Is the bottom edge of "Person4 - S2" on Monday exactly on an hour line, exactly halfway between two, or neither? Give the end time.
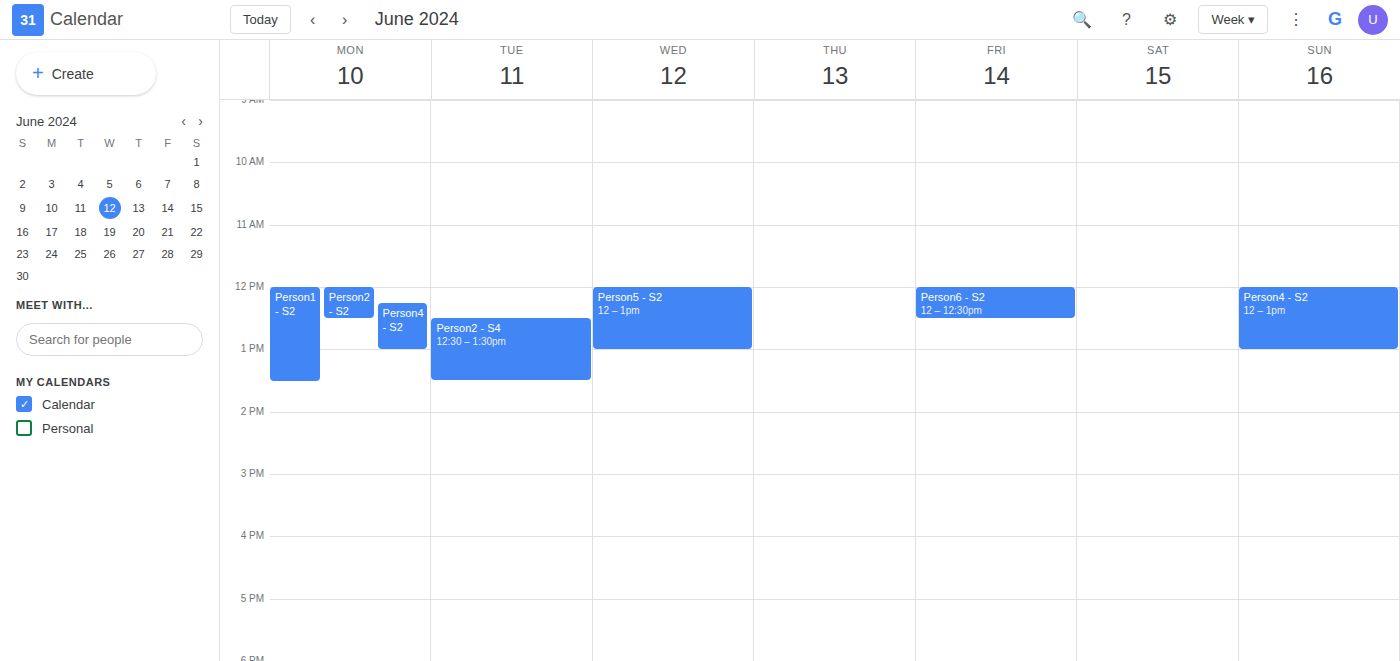
1:00 PM -- exactly on the 1 PM line.